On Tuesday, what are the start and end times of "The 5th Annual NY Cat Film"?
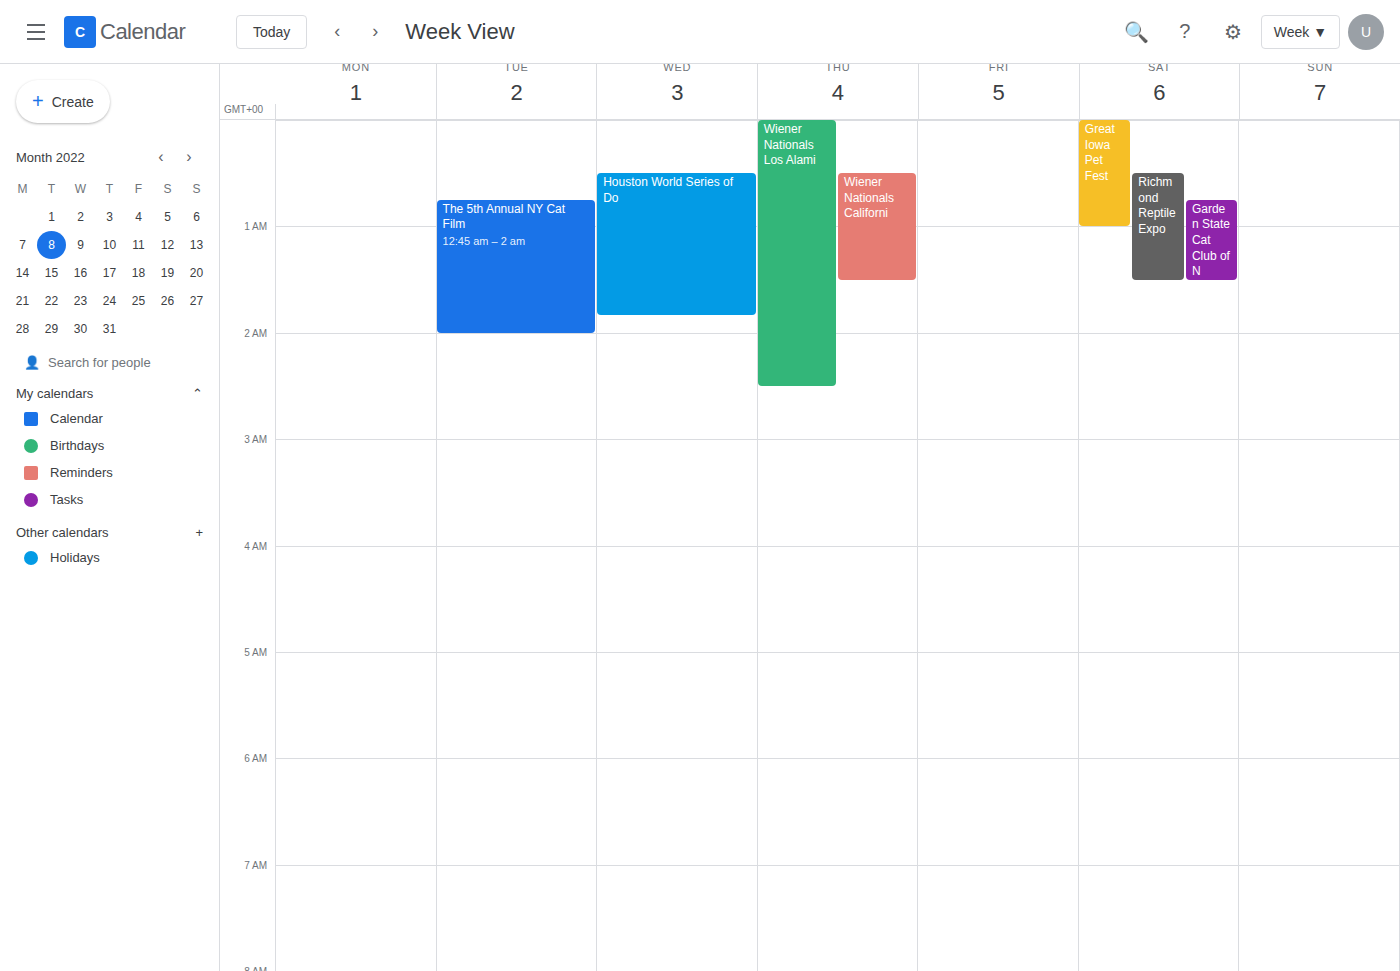
12:45 AM to 2:00 AM